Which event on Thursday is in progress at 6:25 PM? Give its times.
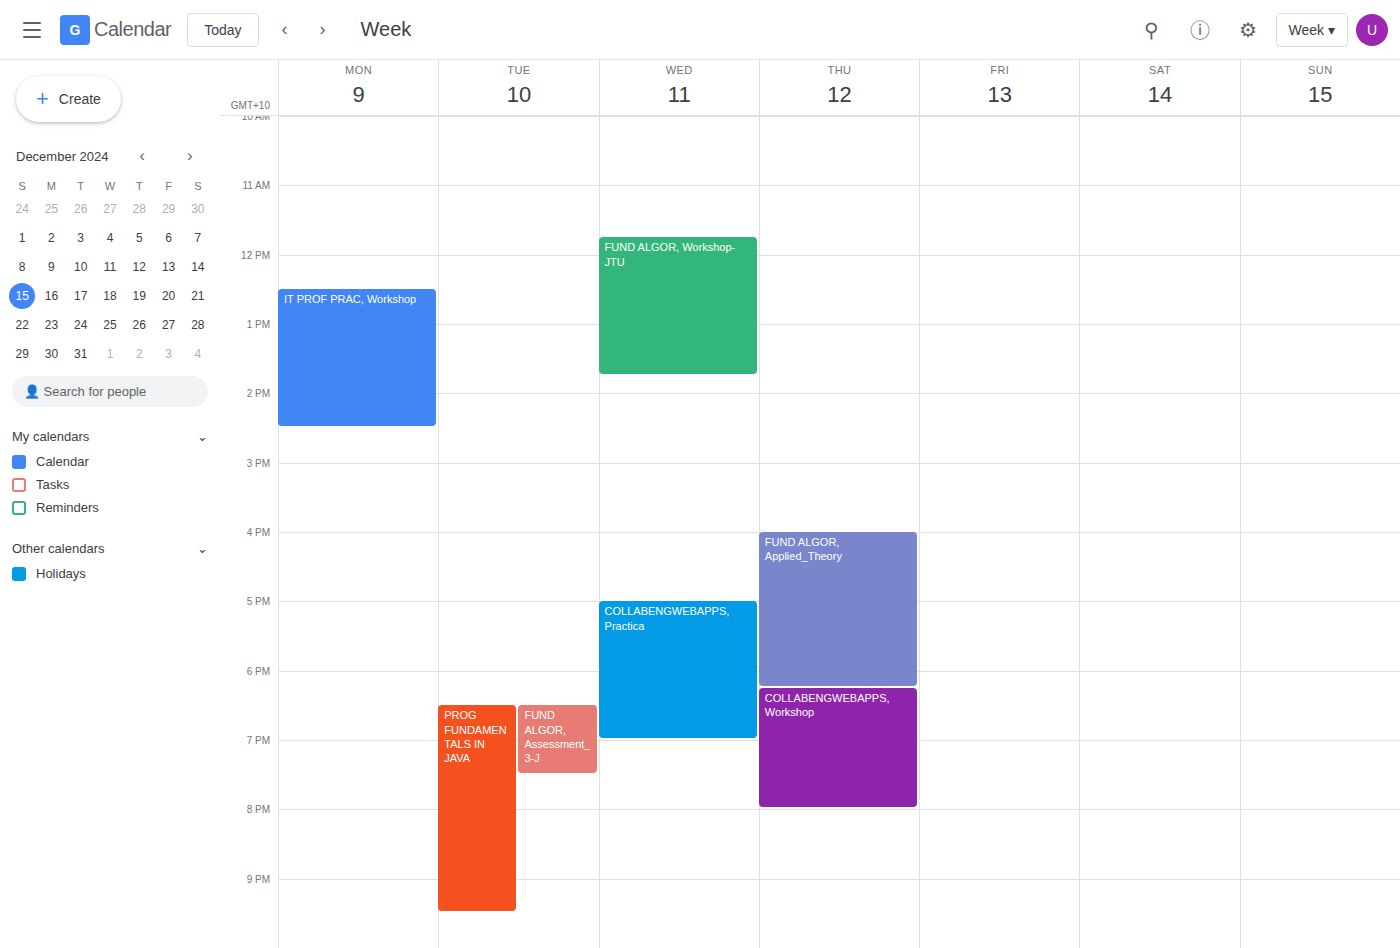
"COLLABENGWEBAPPS, Workshop", 6:15 PM to 8:00 PM